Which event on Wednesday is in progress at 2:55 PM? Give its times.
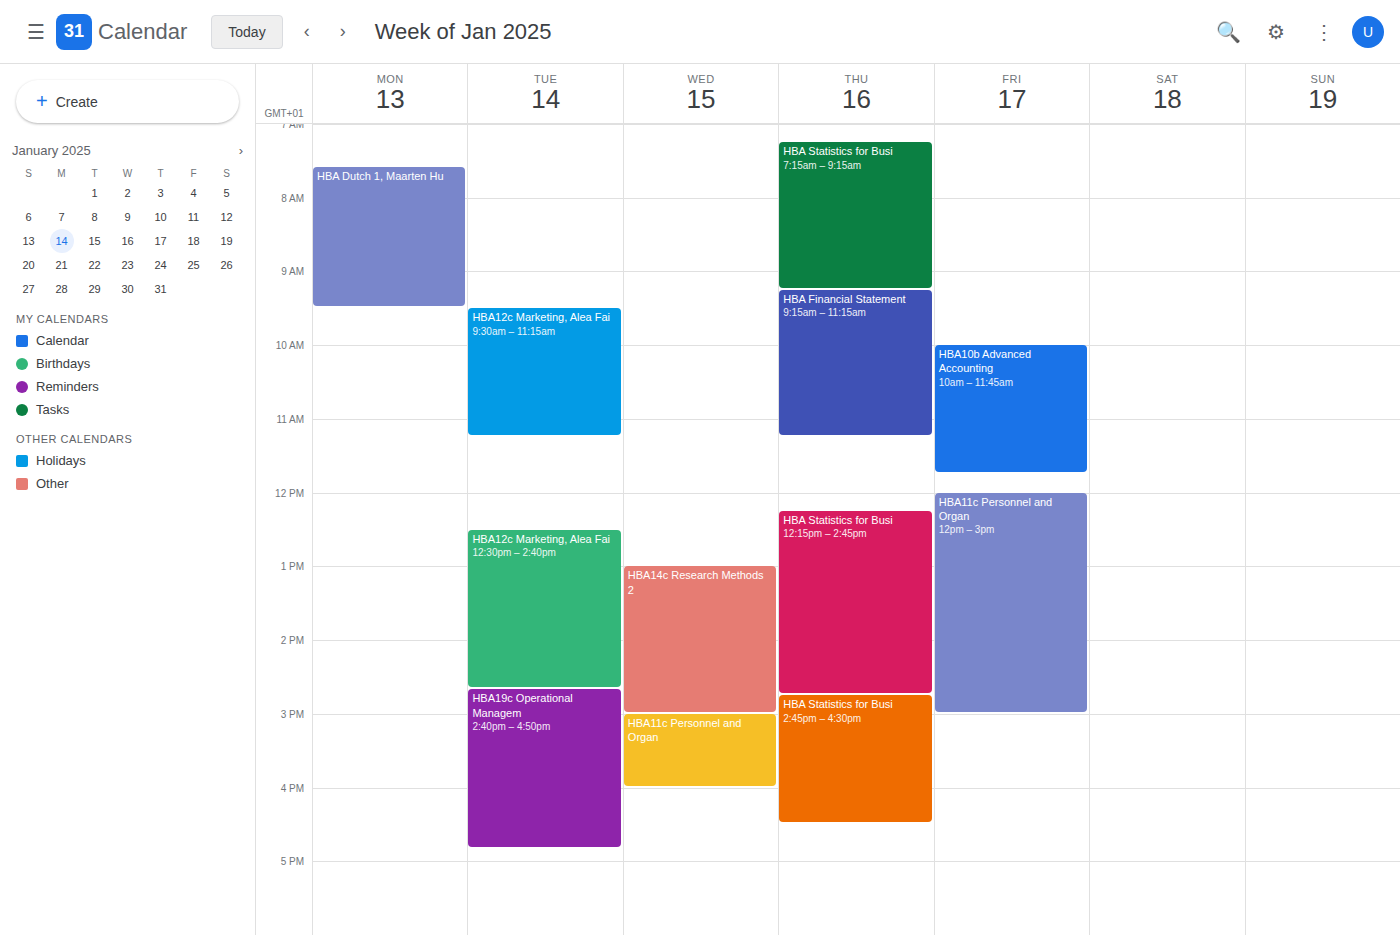
"HBA14c Research Methods 2", 1:00 PM to 3:00 PM